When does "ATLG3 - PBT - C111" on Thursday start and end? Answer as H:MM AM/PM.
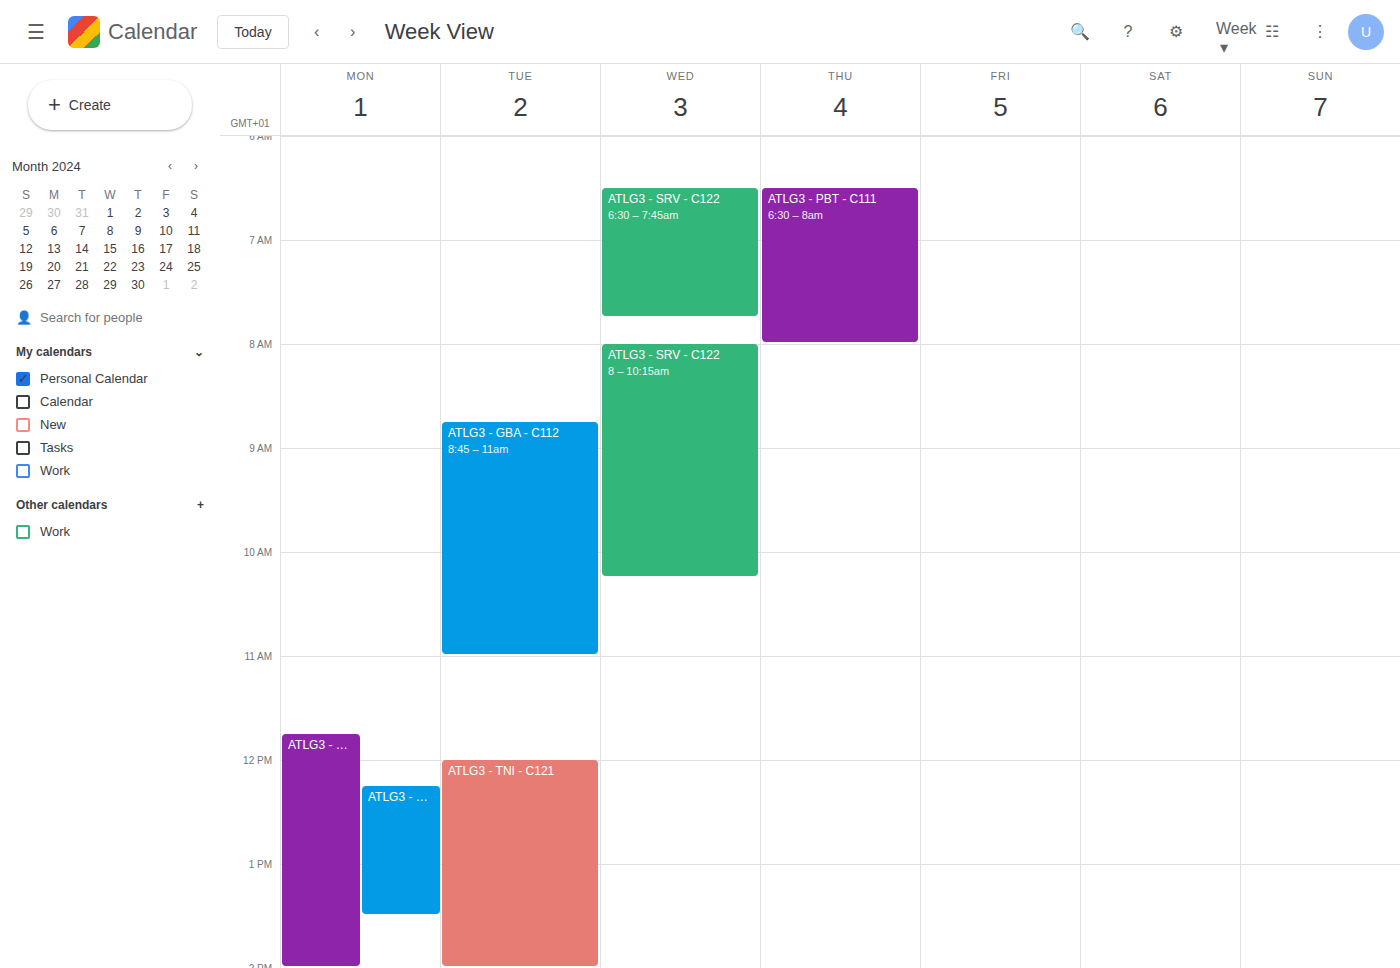
6:30 AM to 8:00 AM